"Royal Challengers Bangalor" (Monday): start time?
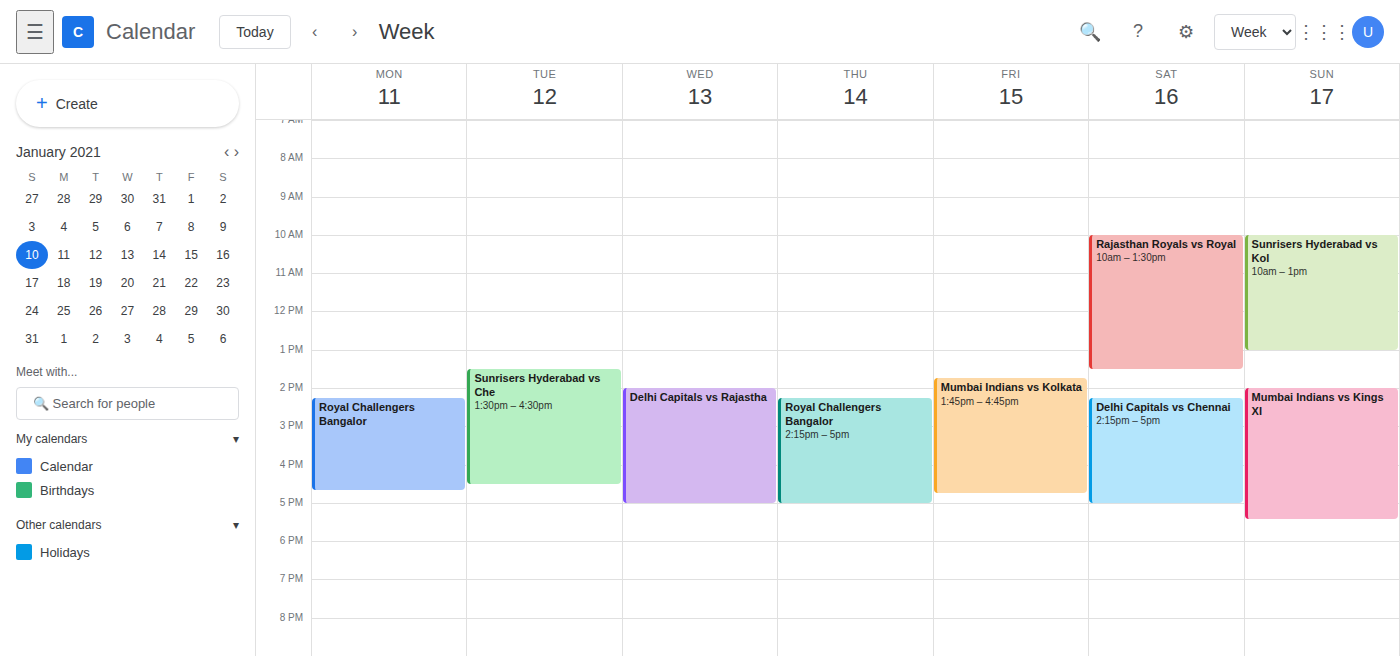
14:15